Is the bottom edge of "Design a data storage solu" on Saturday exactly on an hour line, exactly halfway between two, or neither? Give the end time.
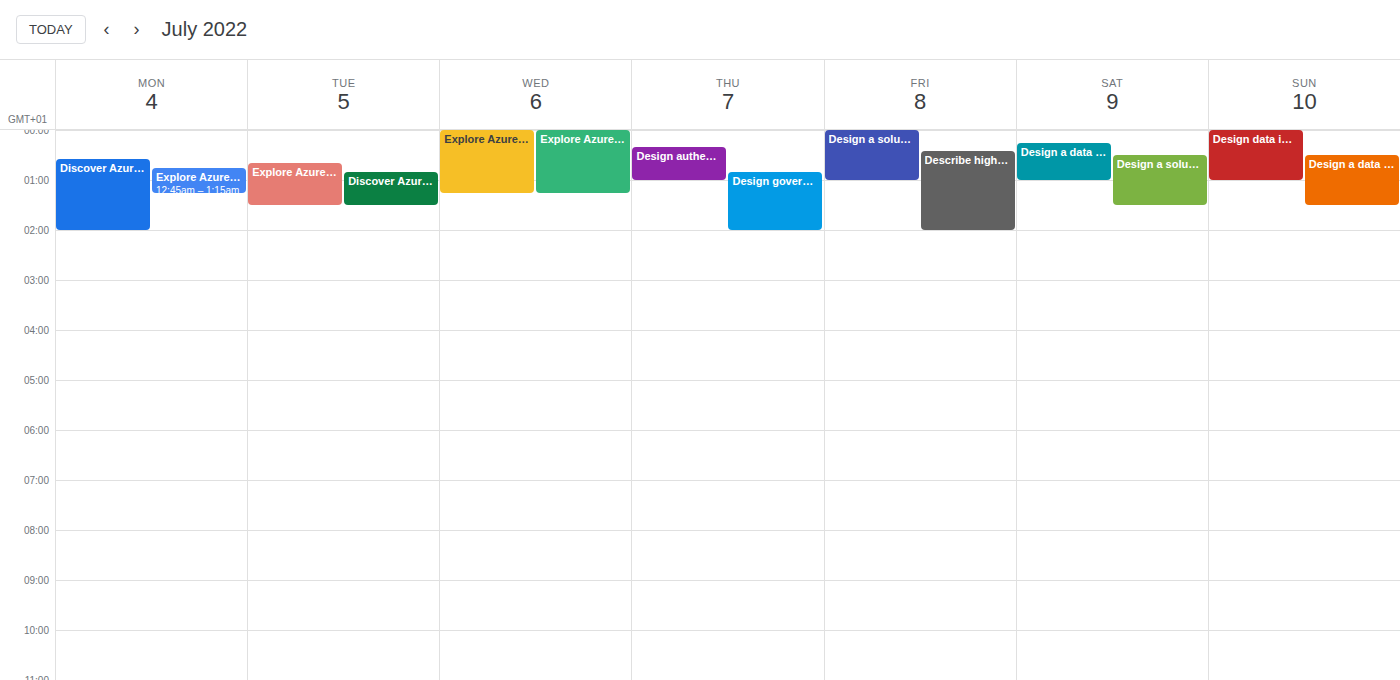
1:00 AM -- exactly on the 1 AM line.